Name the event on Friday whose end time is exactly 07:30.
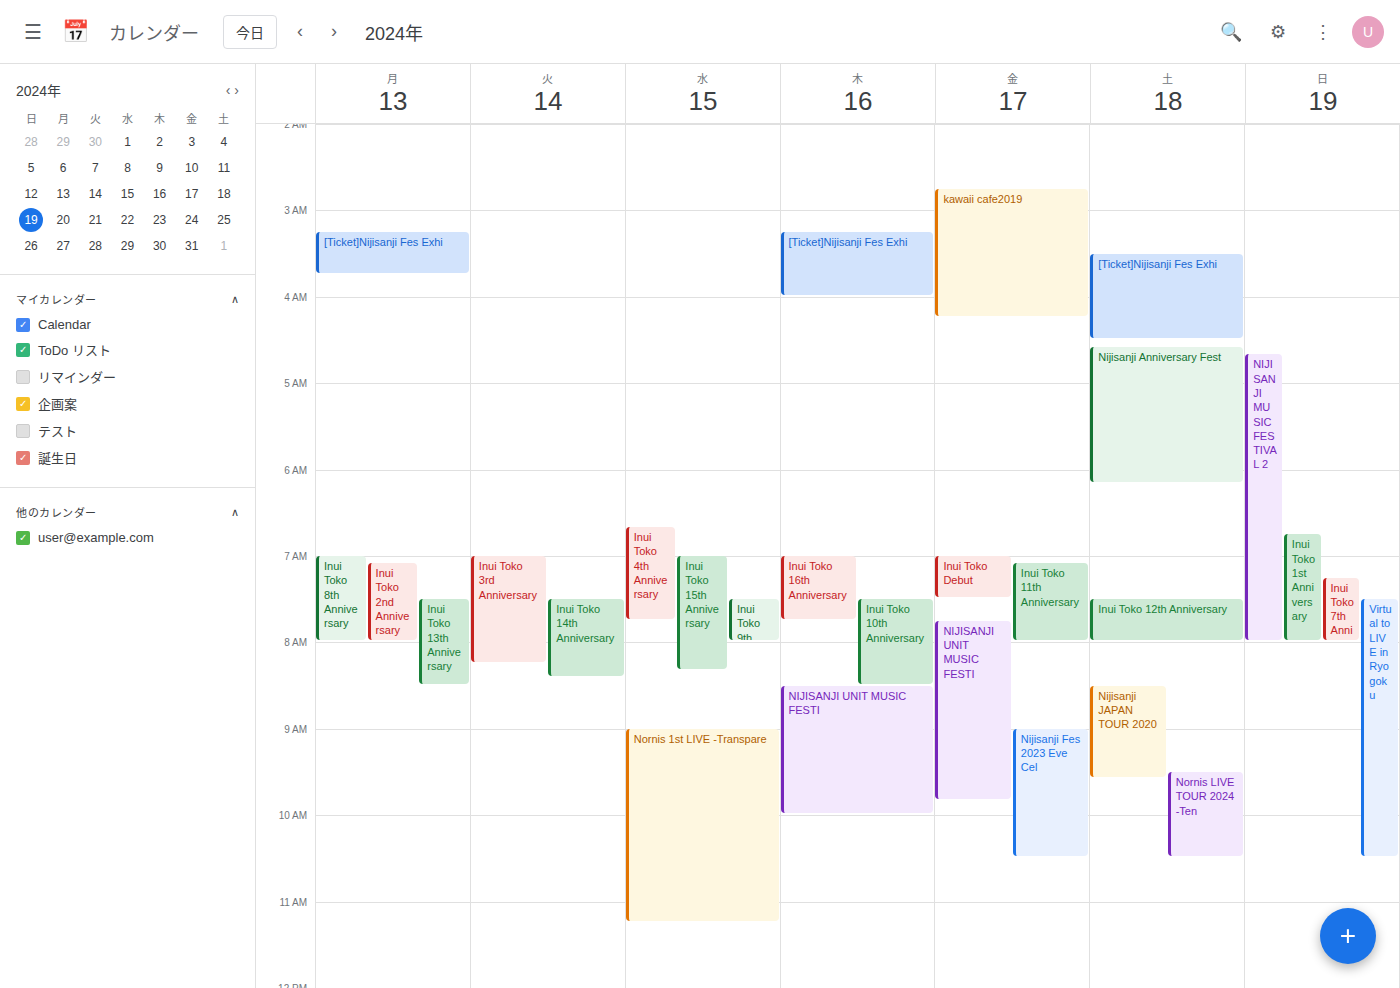
"Inui Toko Debut"